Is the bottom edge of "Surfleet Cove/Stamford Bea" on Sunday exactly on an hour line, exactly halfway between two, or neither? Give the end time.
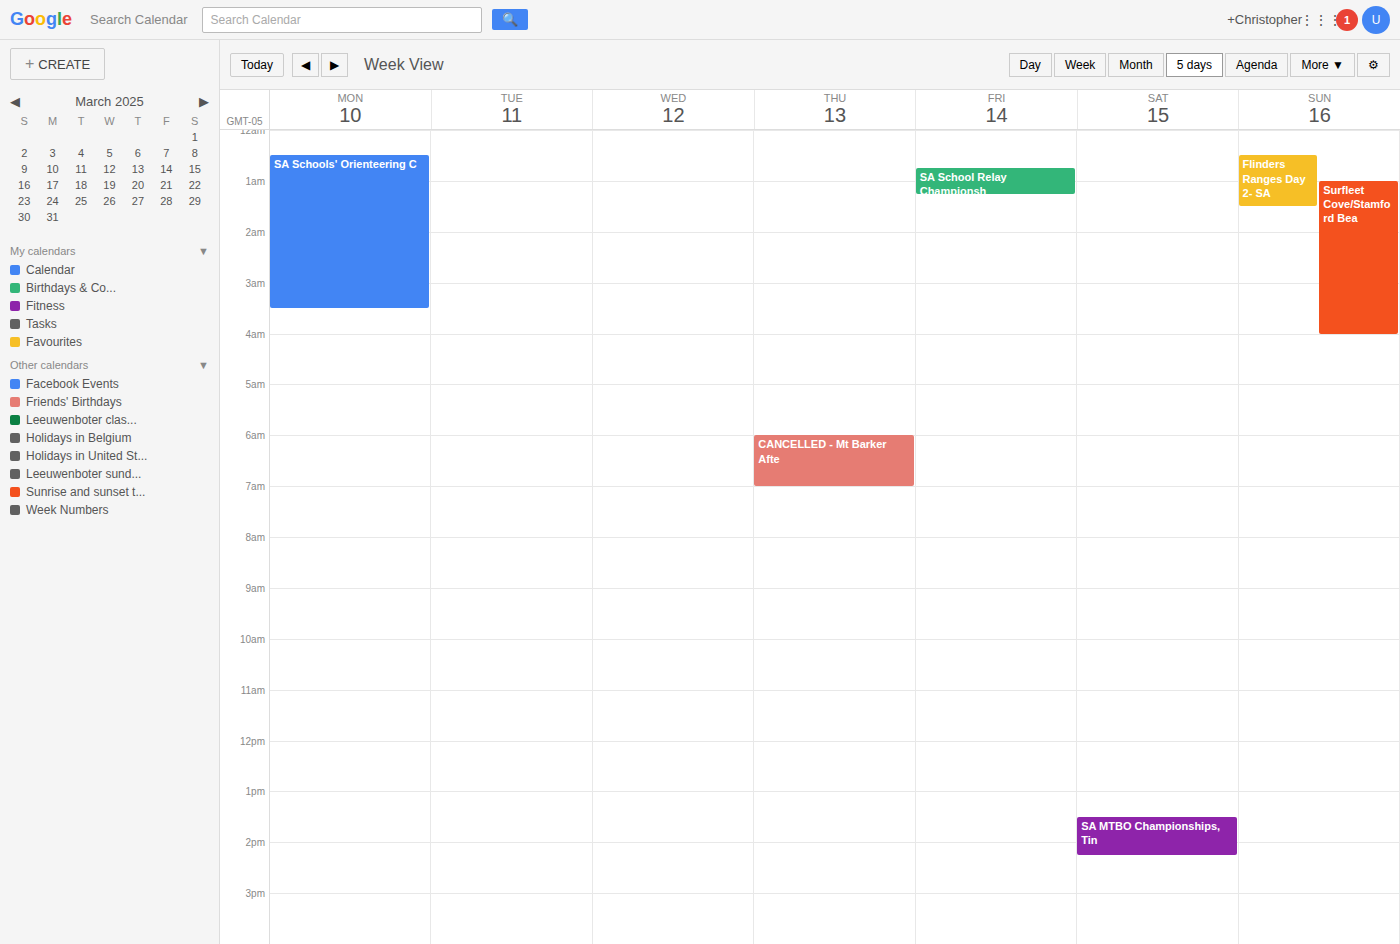
4:00 AM -- exactly on the 4 AM line.